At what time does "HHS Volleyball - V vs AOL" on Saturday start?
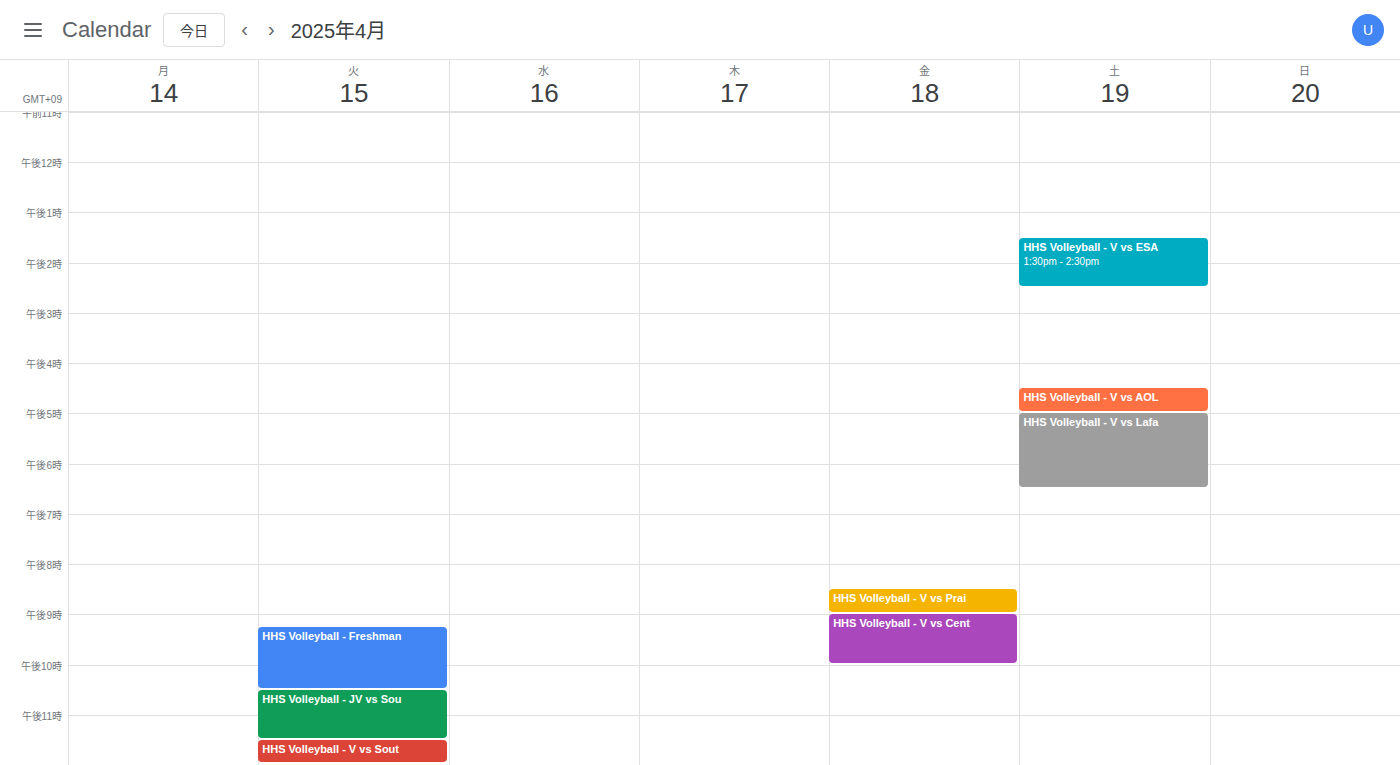
4:30 PM